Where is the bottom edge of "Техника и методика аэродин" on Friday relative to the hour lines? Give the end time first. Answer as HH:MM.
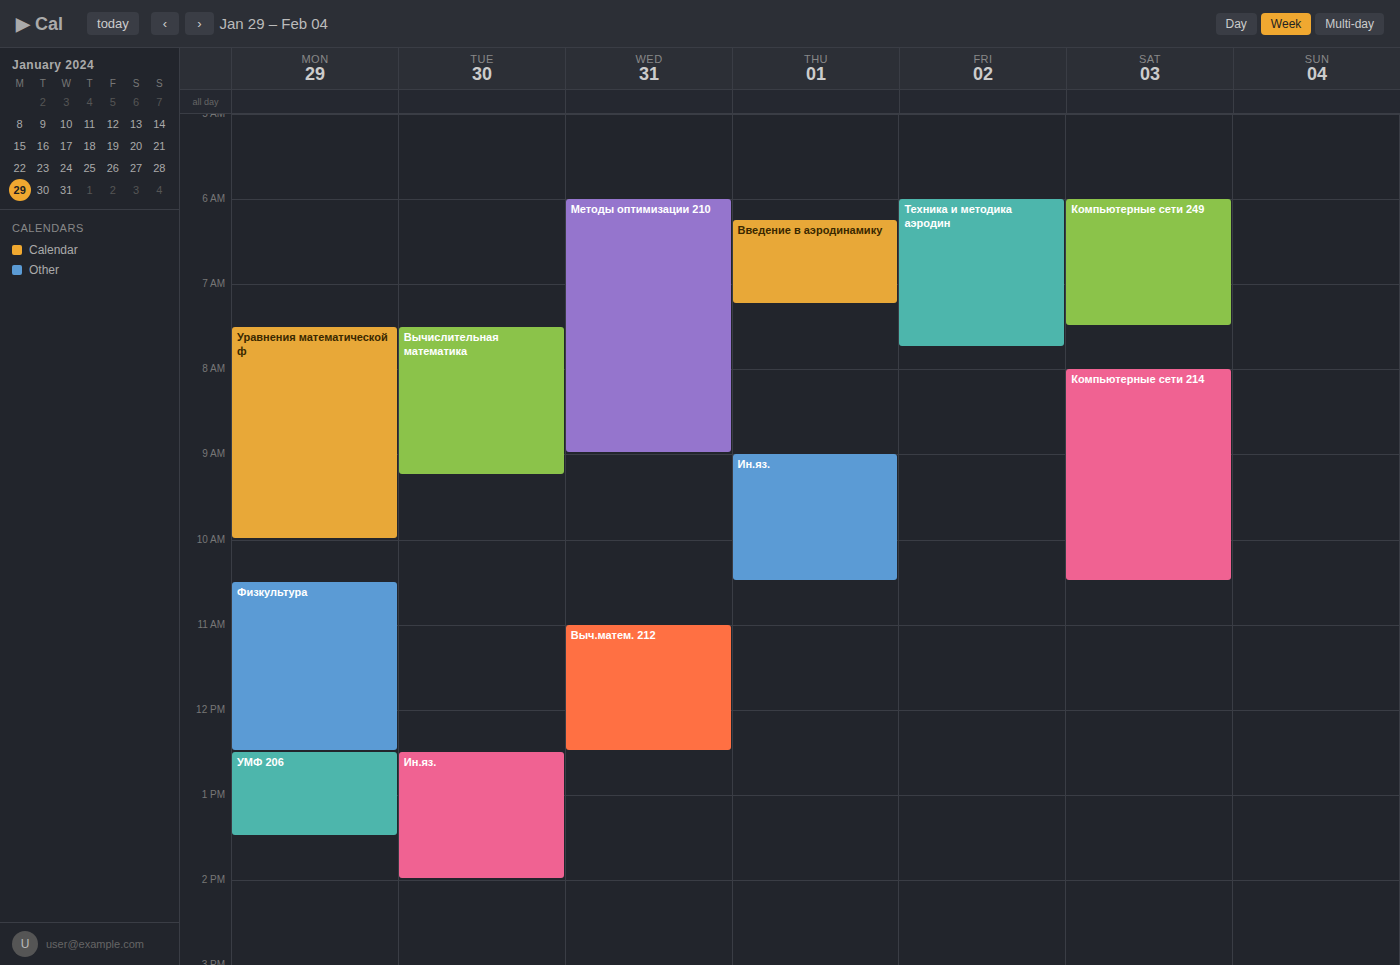
07:45 -- neither: three quarters of the way from the 07:00 line to the 08:00 line.